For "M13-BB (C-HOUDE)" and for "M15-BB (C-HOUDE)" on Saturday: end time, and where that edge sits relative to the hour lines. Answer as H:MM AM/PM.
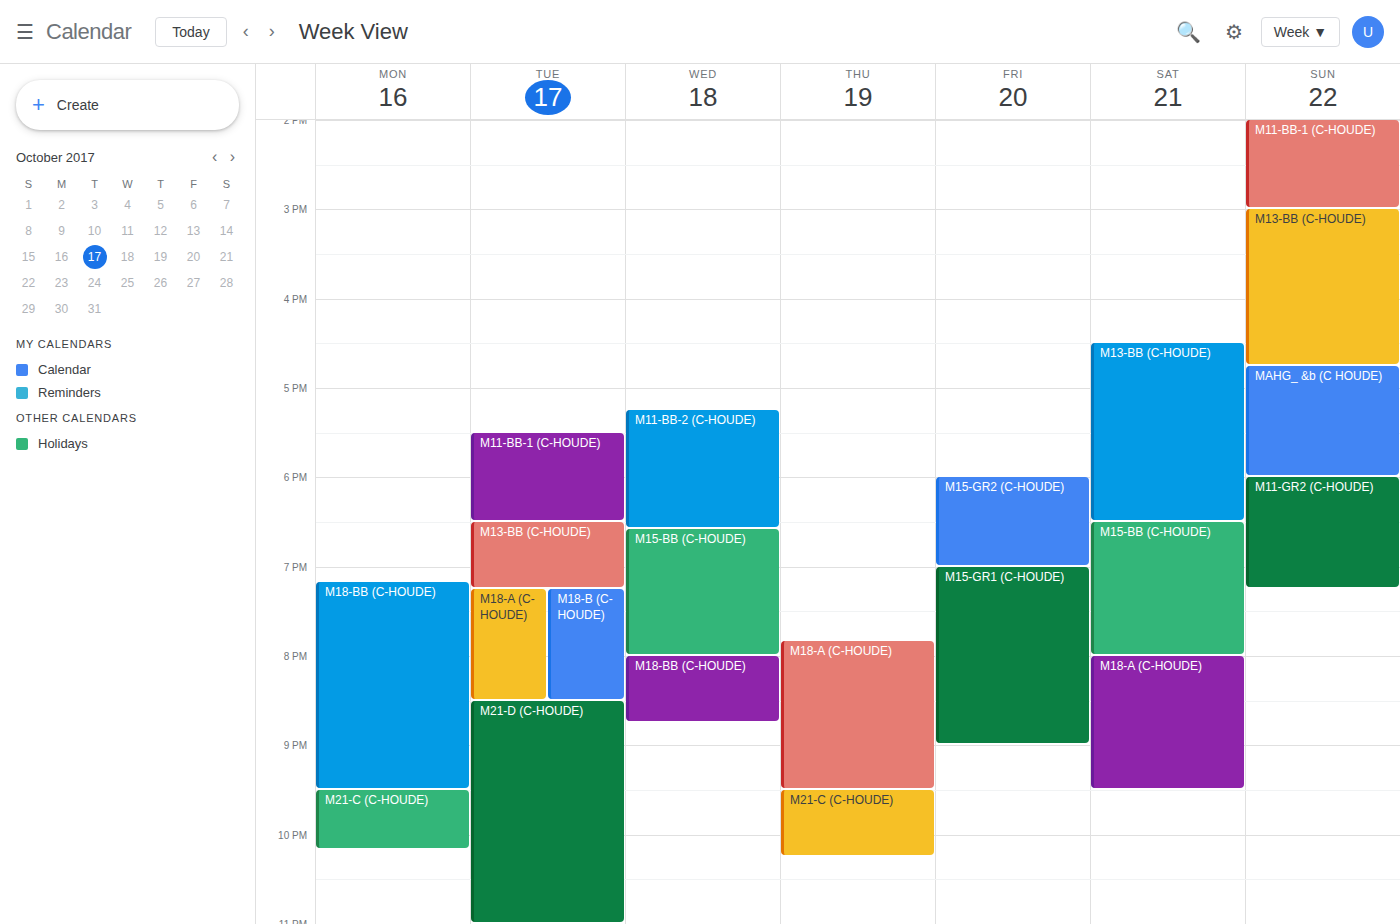
"M13-BB (C-HOUDE)": 6:30 PM, halfway between the 6 PM and 7 PM lines. "M15-BB (C-HOUDE)": 8:00 PM, exactly on the 8 PM line.